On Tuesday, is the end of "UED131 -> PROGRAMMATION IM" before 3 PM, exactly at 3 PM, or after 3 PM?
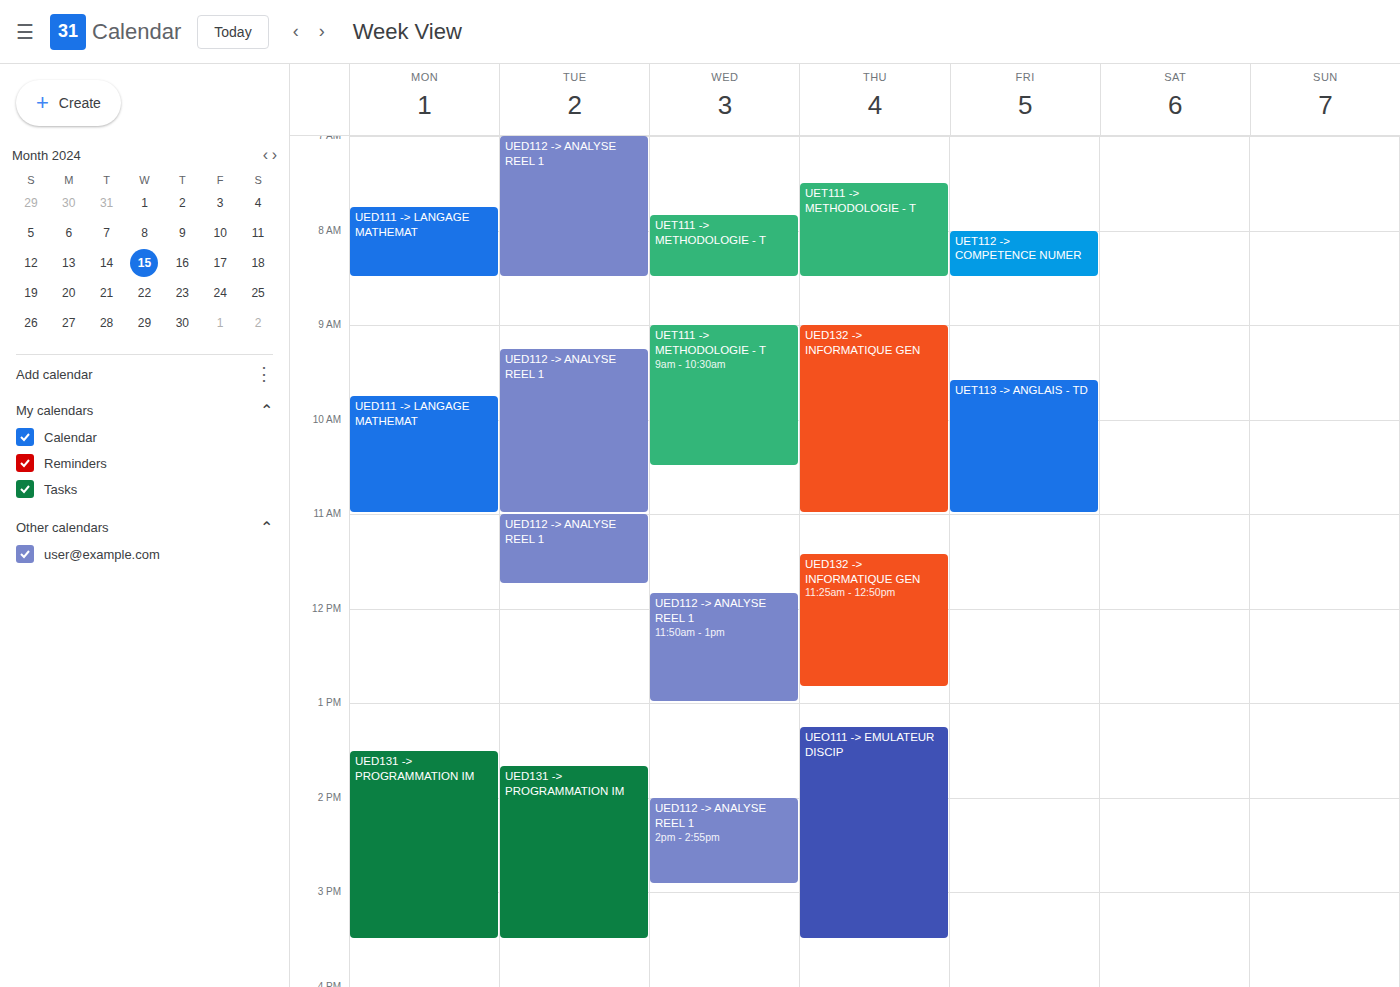
3:30 PM -- after 3 PM, 30 minutes below the 3 PM line.